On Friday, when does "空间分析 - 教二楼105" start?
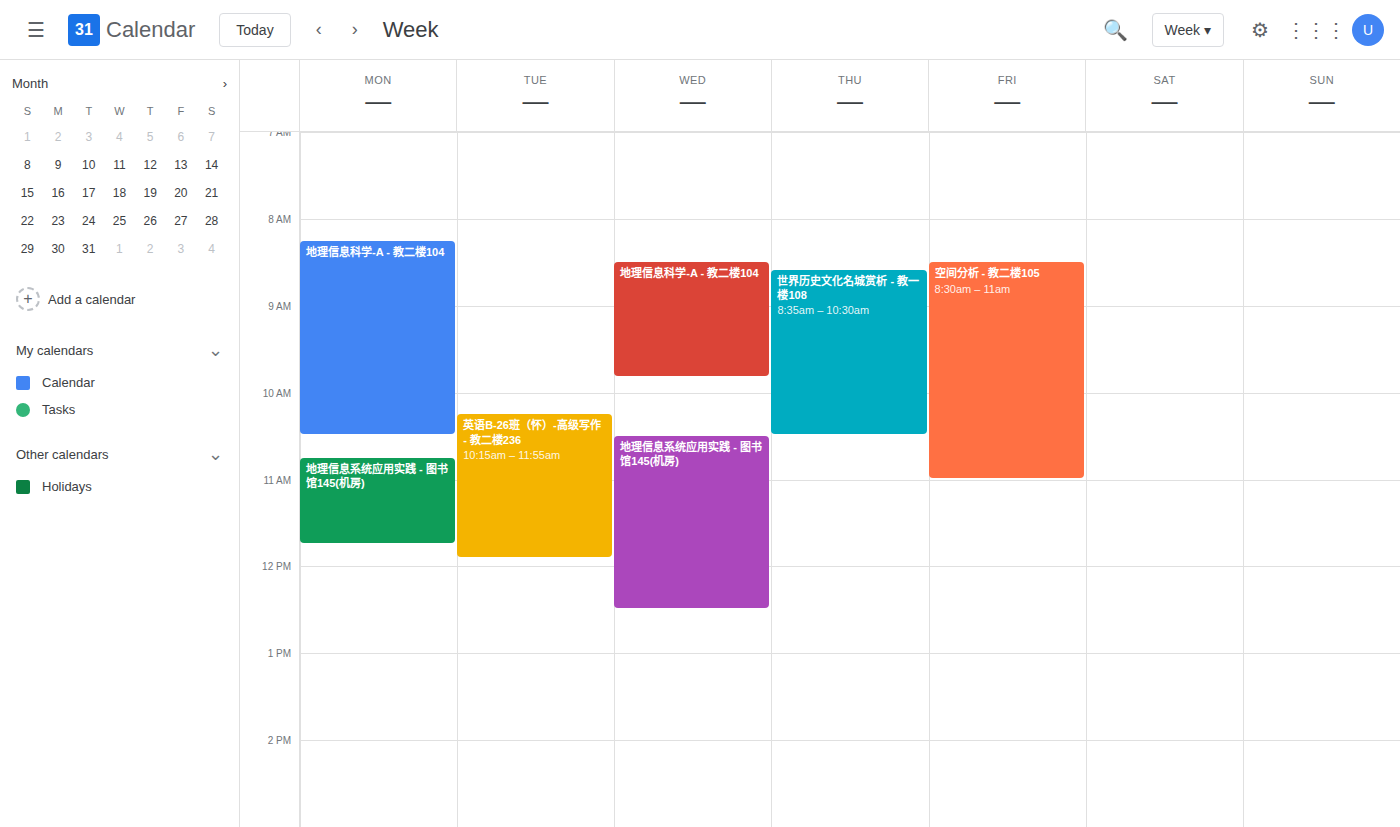
8:30 AM